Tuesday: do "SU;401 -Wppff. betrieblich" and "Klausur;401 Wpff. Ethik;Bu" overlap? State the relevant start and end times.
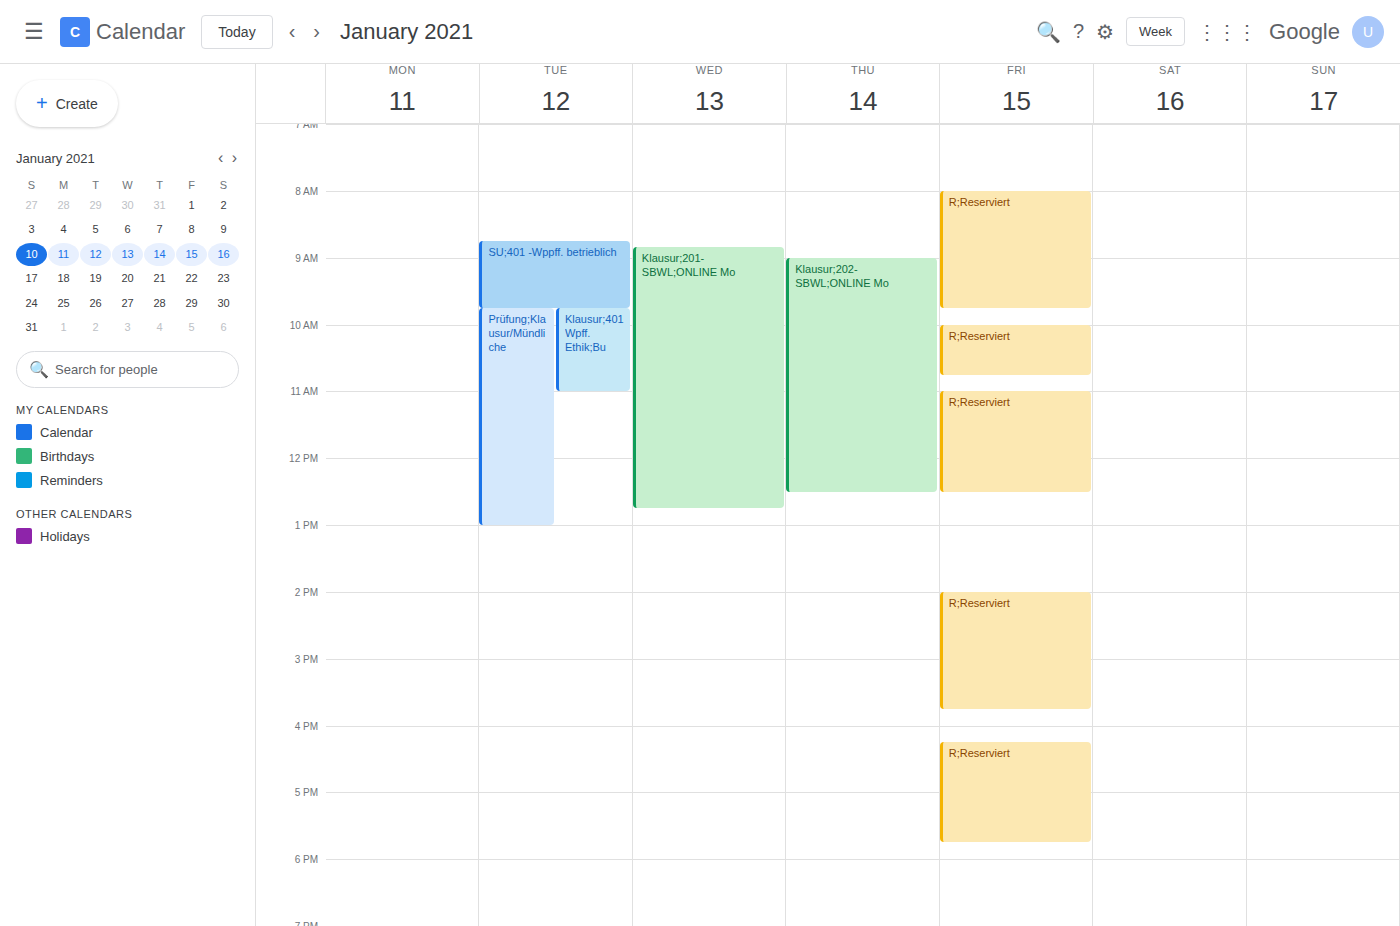
"SU;401 -Wppff. betrieblich" ends at 9:45 AM, exactly when "Klausur;401 Wpff. Ethik;Bu" starts -- they touch but do not overlap.